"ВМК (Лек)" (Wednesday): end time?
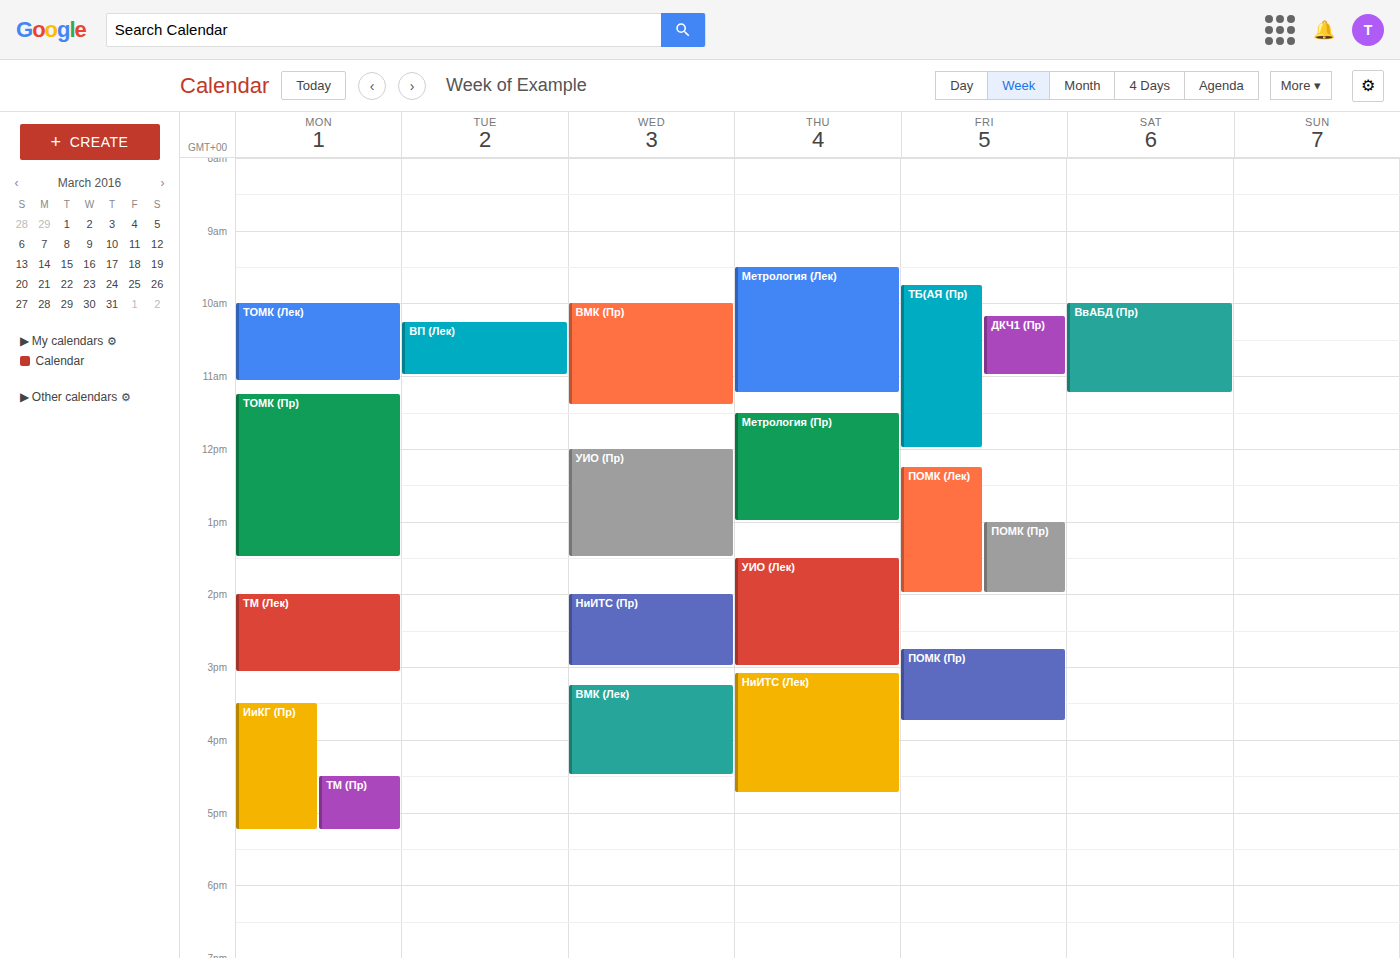
16:30